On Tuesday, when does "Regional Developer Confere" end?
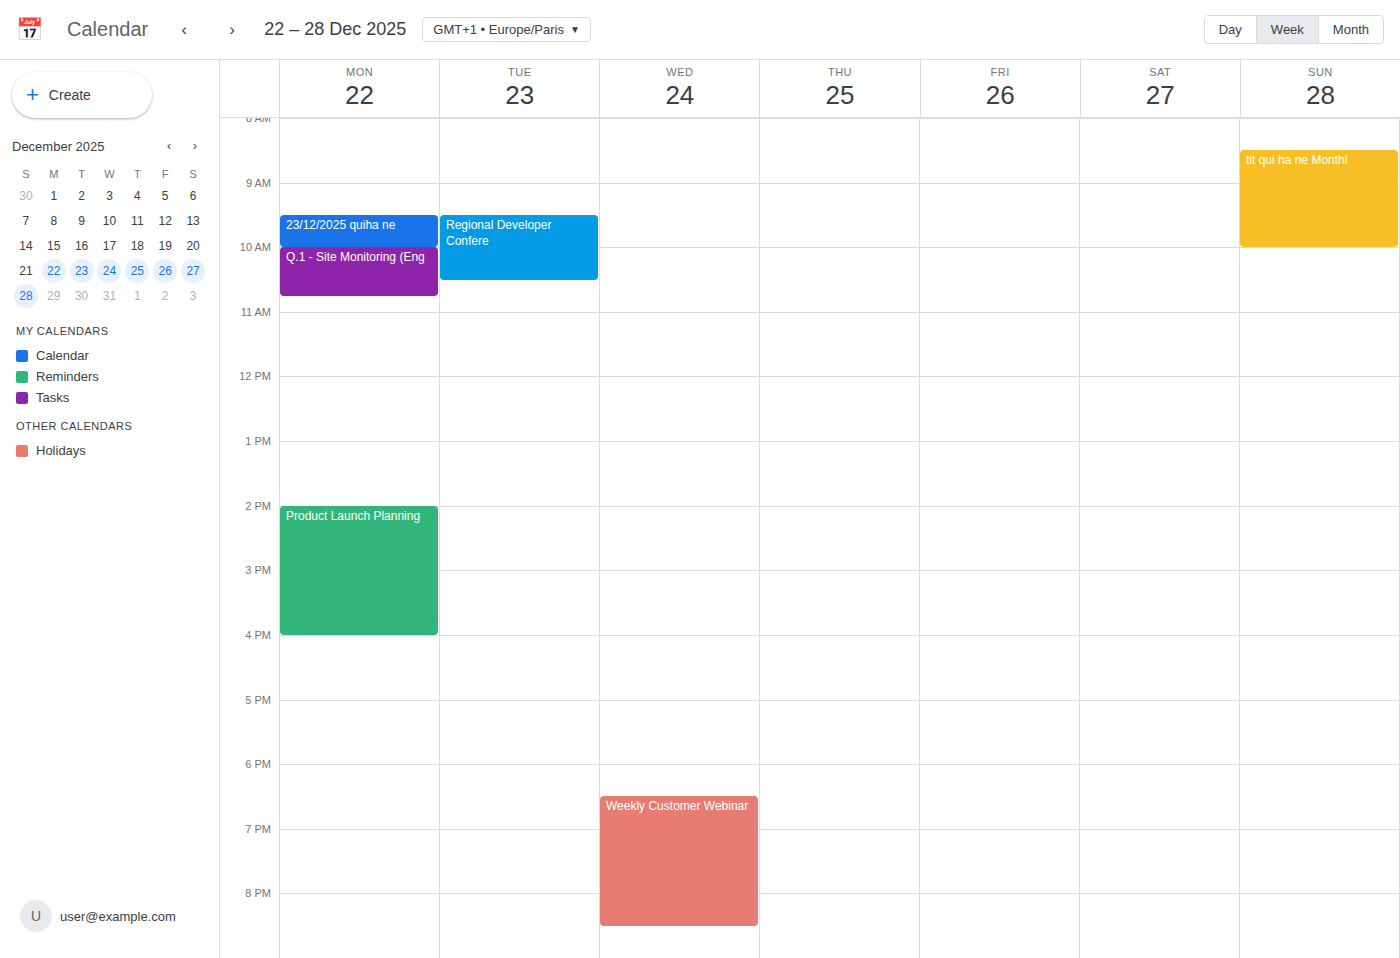
10:30 AM